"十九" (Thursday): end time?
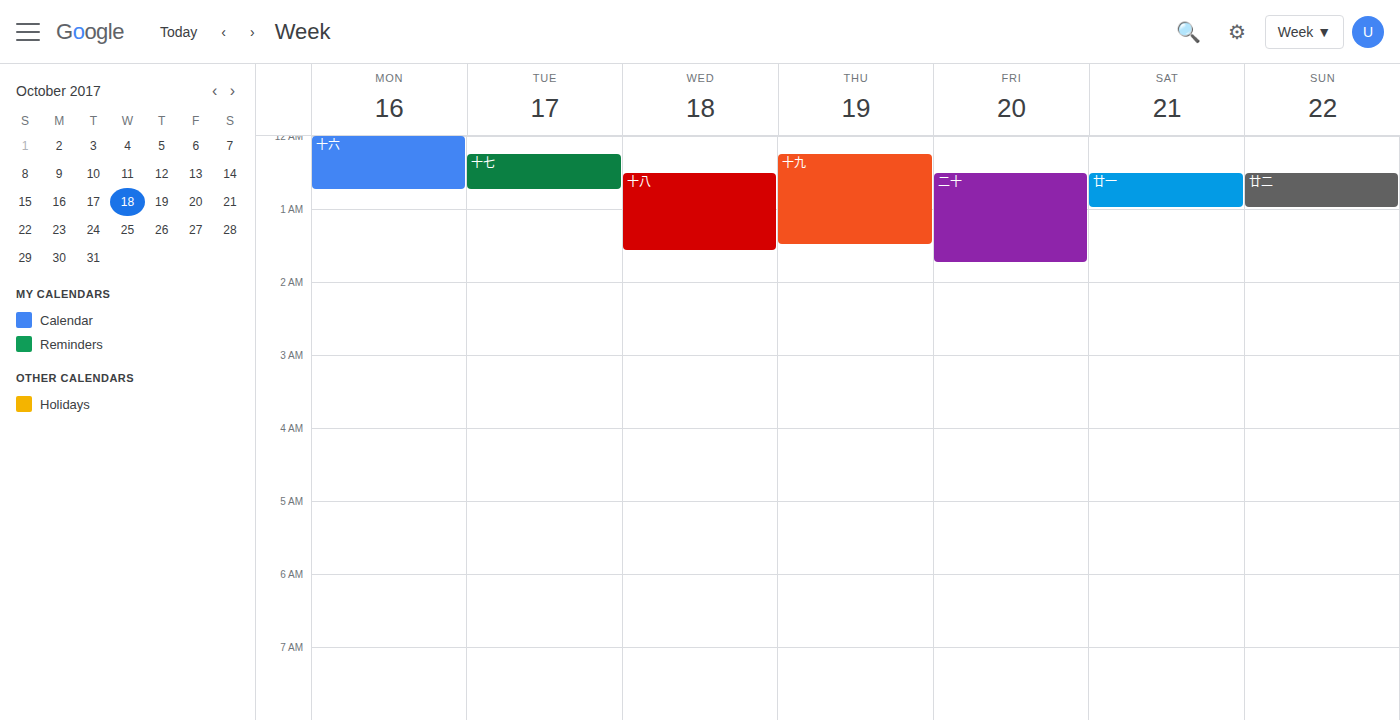
01:30